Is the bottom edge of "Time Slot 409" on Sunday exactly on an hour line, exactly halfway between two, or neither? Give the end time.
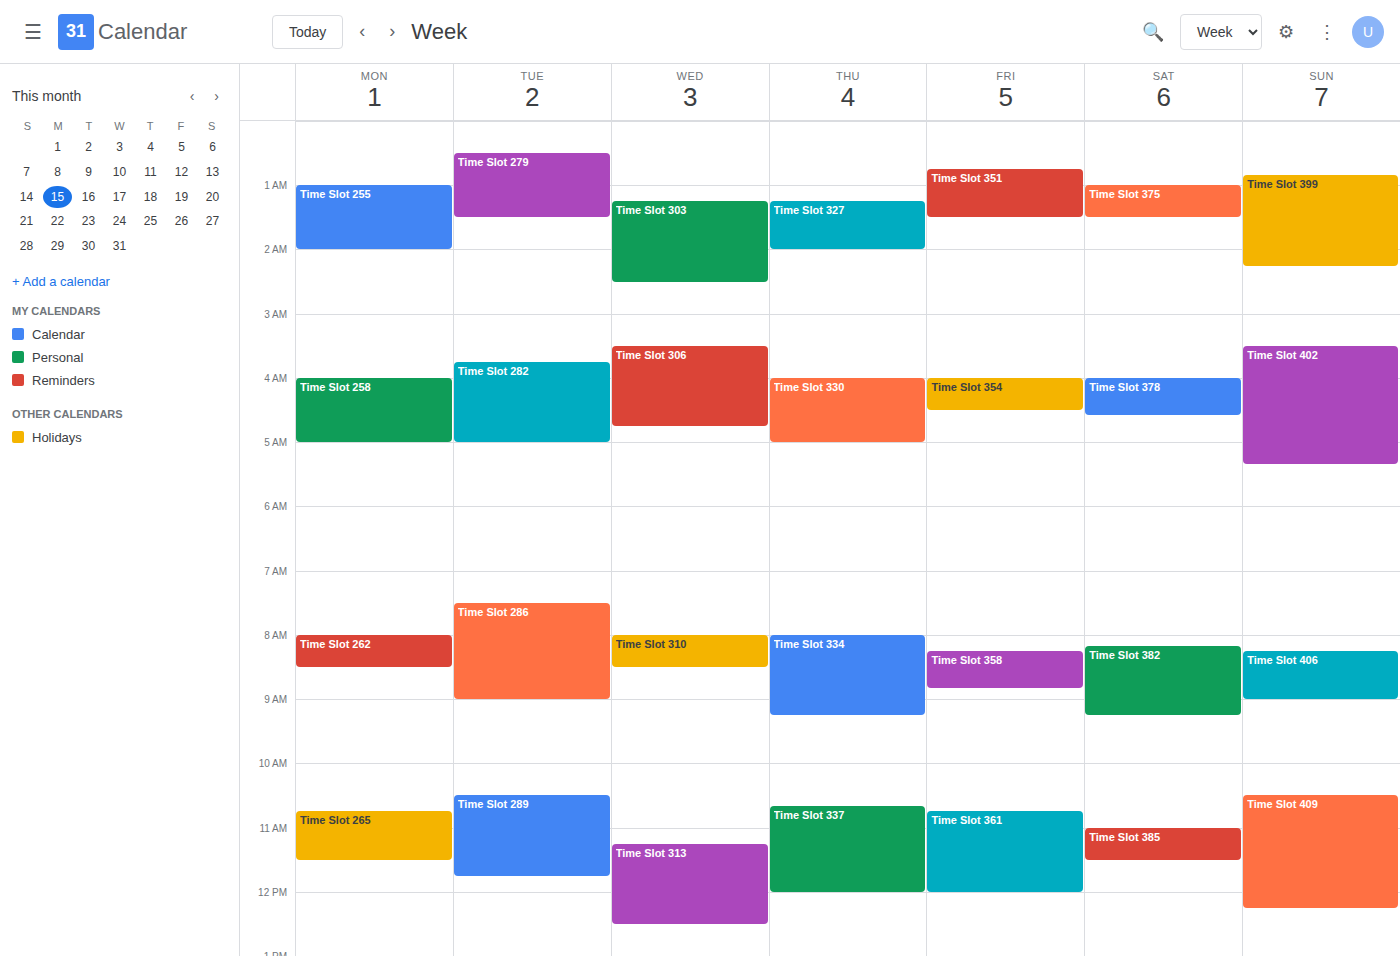
12:15 PM -- neither: a quarter of the way from the 12 PM line to the 1 PM line.